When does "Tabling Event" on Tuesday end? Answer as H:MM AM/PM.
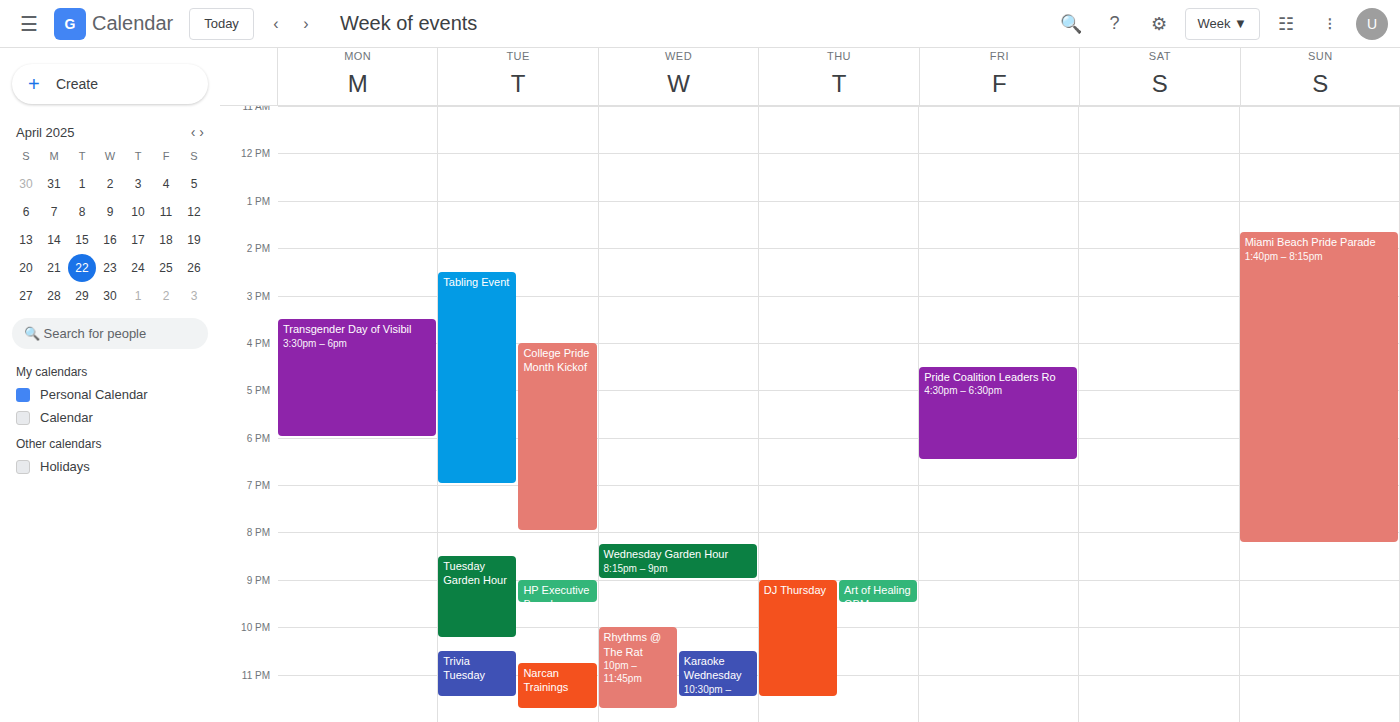
7:00 PM